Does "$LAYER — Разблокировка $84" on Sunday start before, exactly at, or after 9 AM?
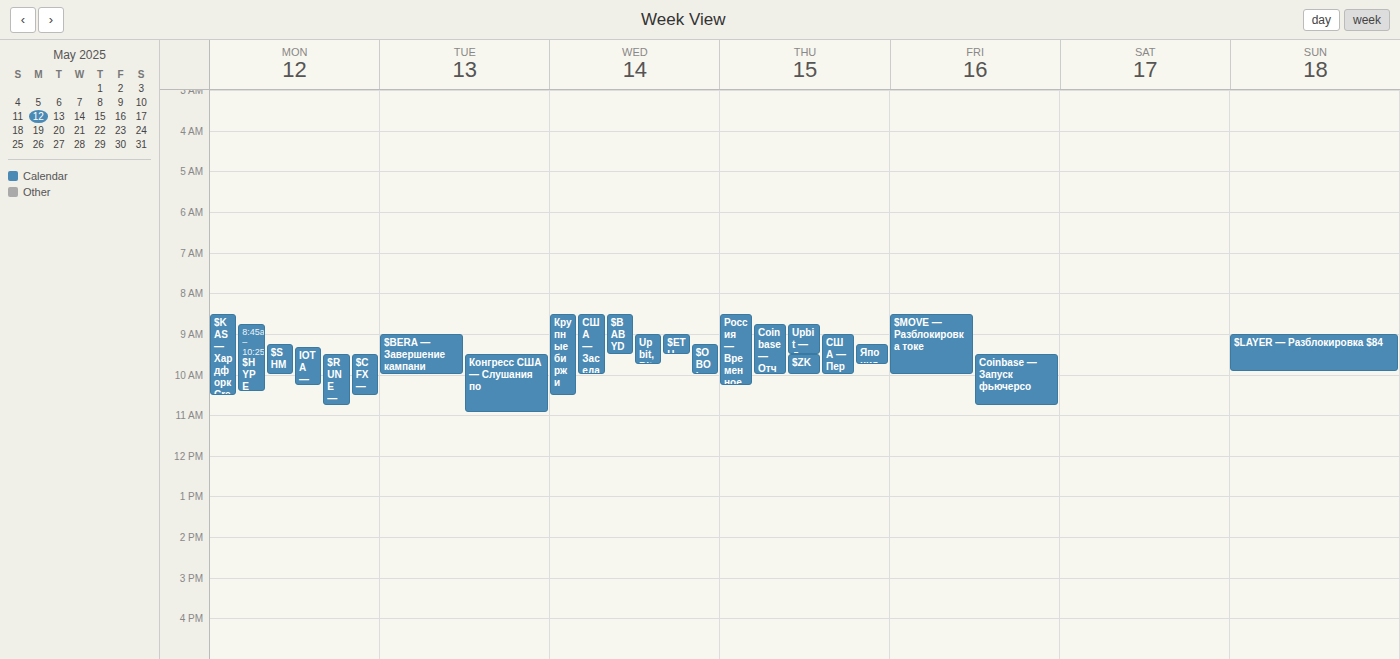
9:00 AM -- exactly at 9 AM, on the 9 AM line.